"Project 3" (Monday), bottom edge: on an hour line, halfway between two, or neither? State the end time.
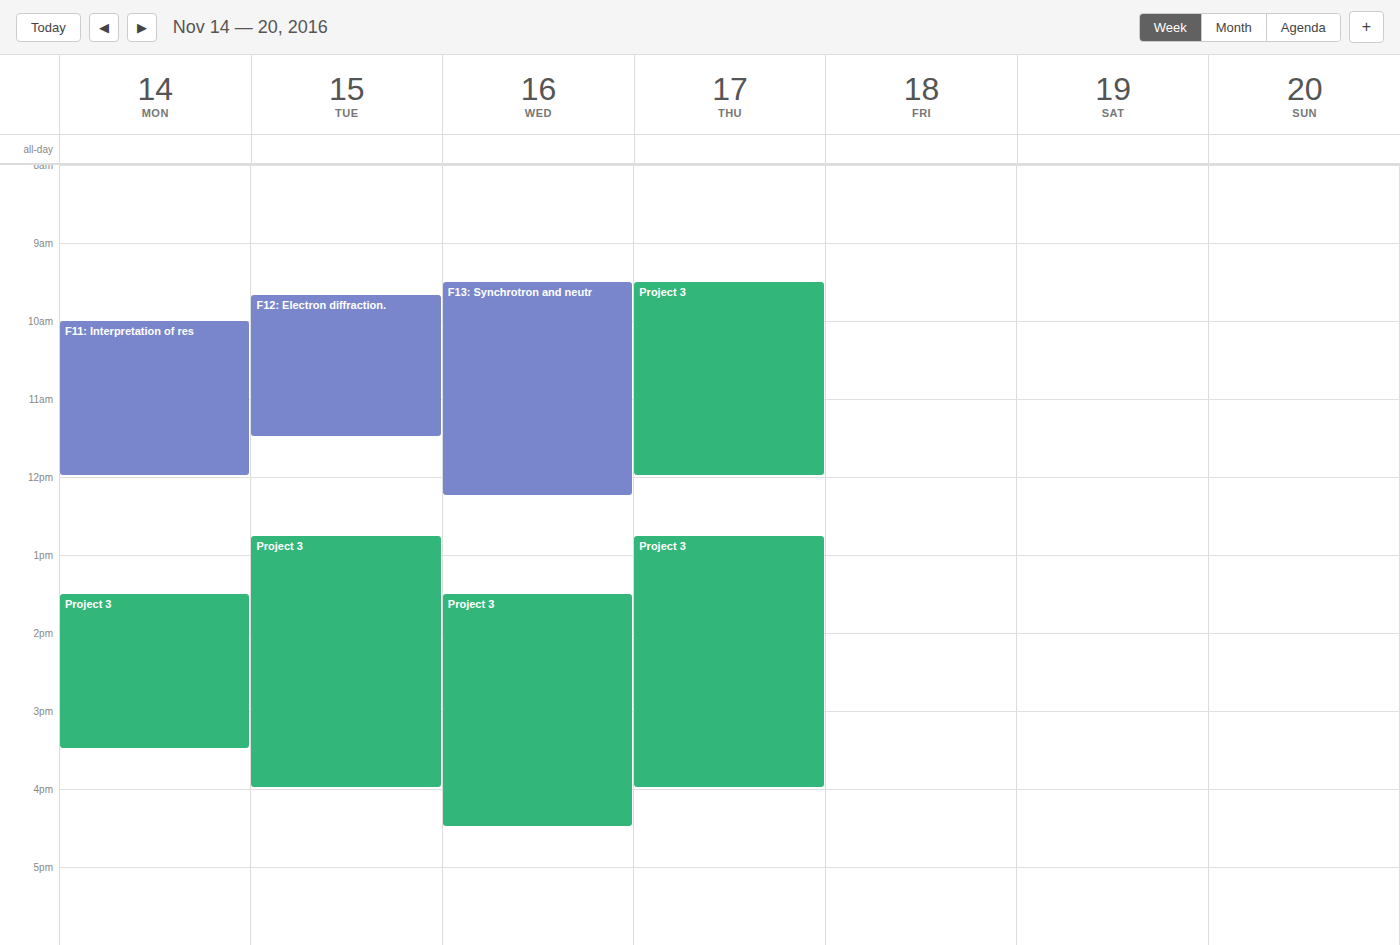
3:30 PM -- halfway between the 3 PM and 4 PM lines.